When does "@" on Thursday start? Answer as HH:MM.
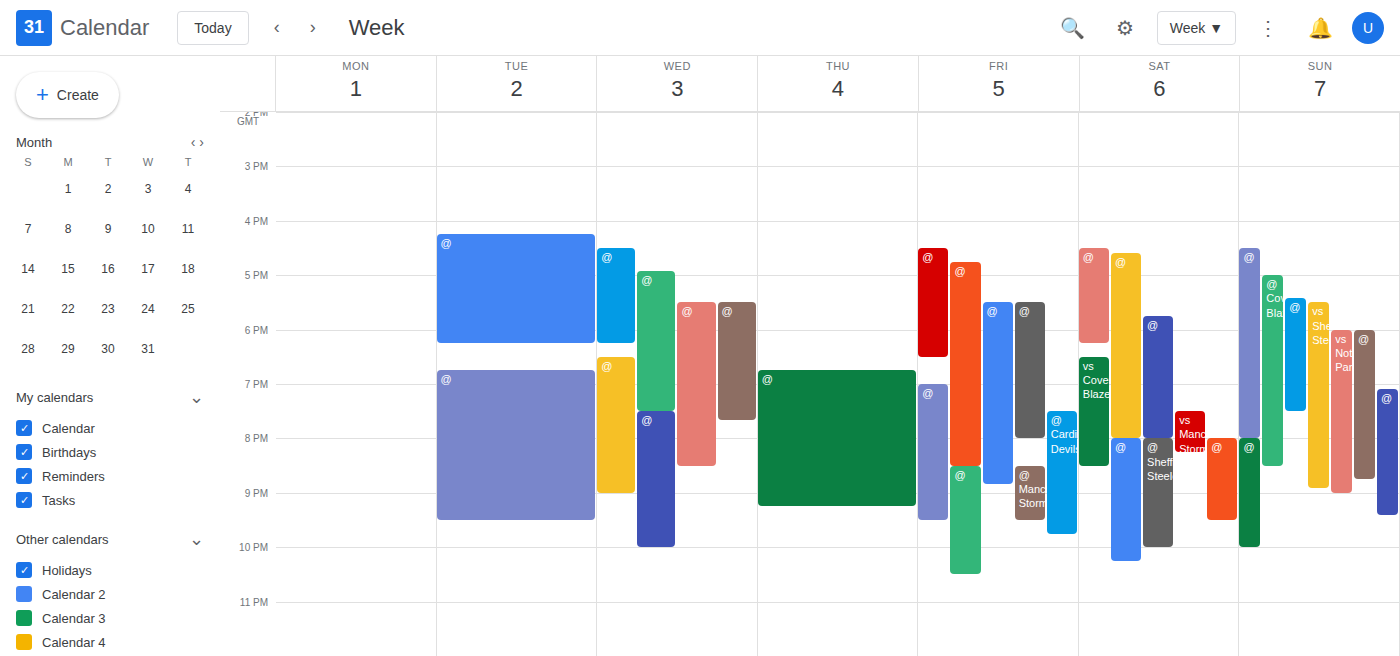
18:45